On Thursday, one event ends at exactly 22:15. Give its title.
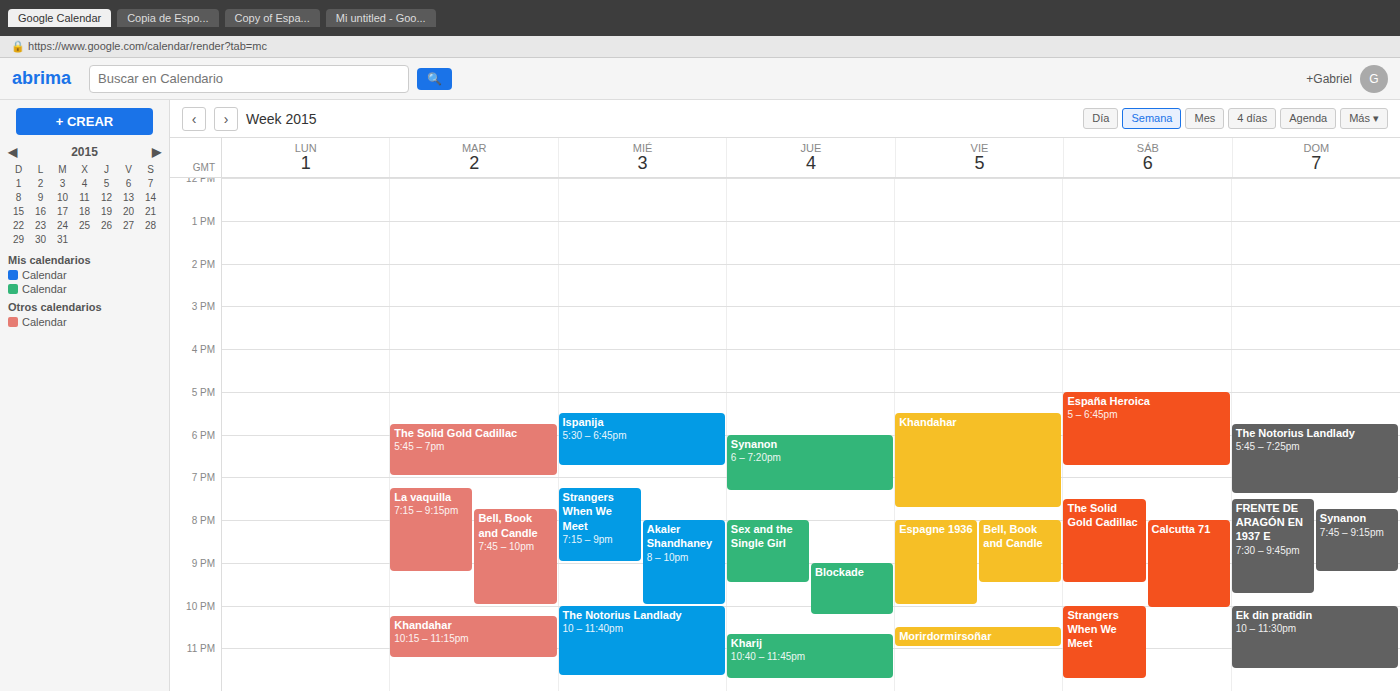
"Blockade"